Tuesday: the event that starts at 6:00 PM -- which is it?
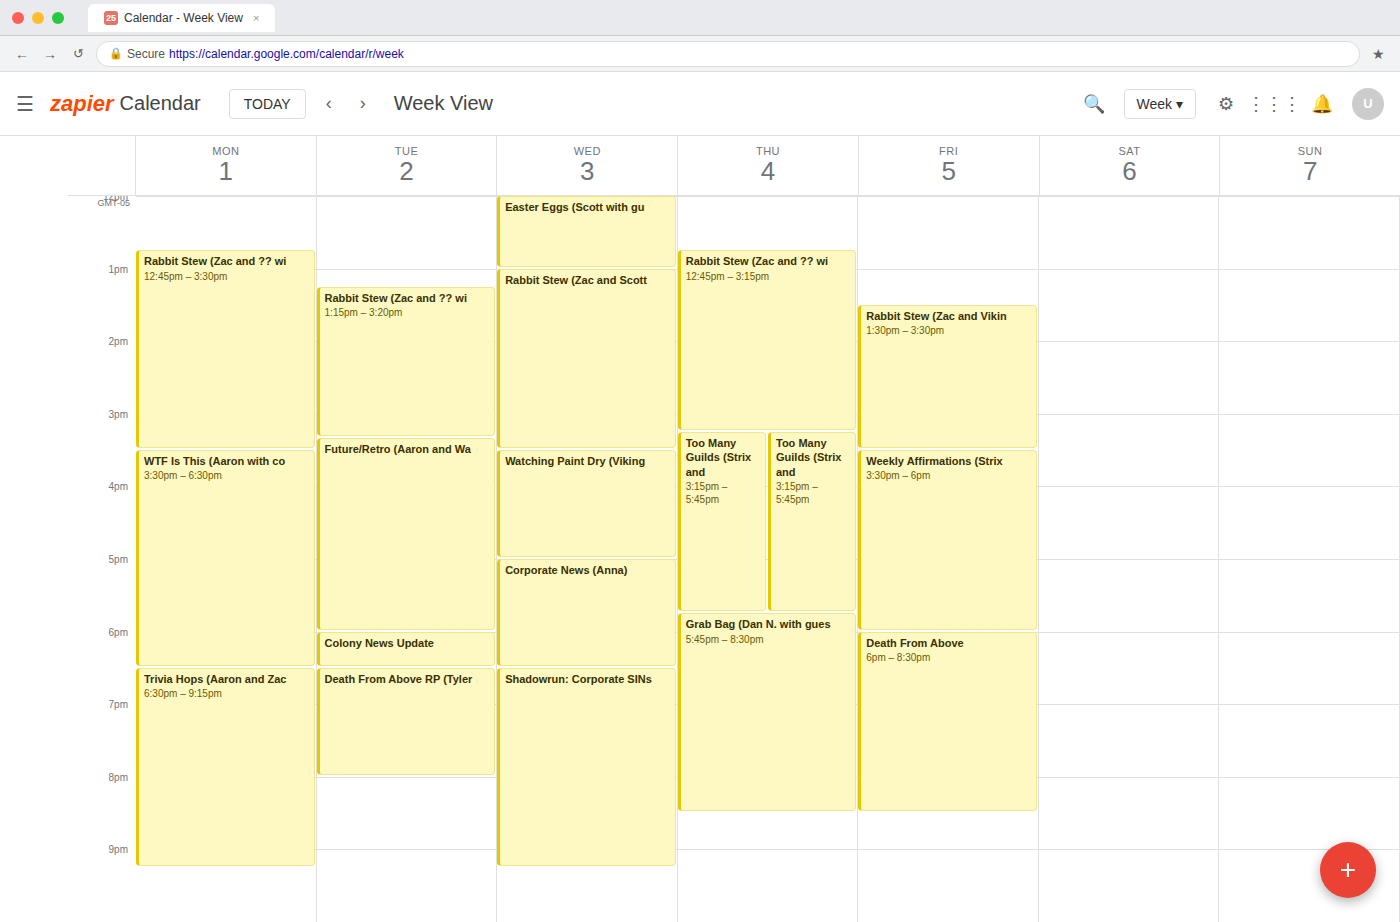
"Colony News Update"